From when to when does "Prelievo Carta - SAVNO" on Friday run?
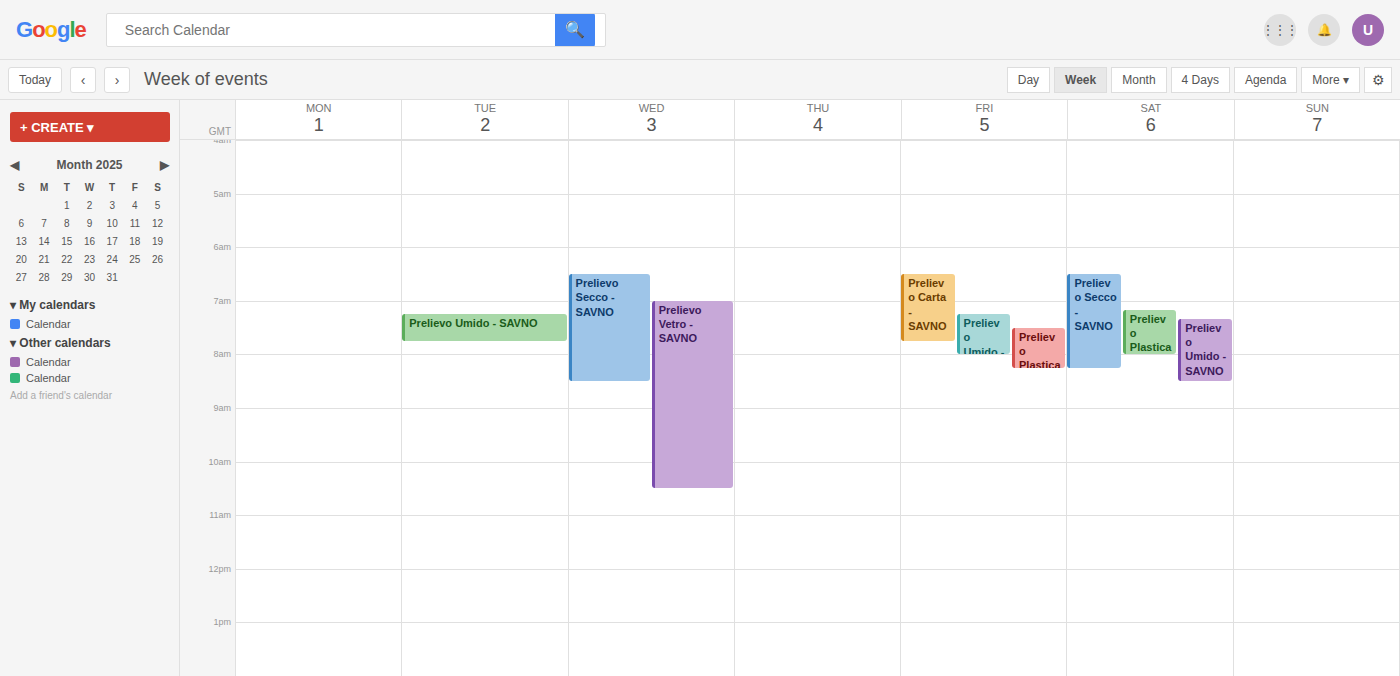
6:30 AM to 7:45 AM